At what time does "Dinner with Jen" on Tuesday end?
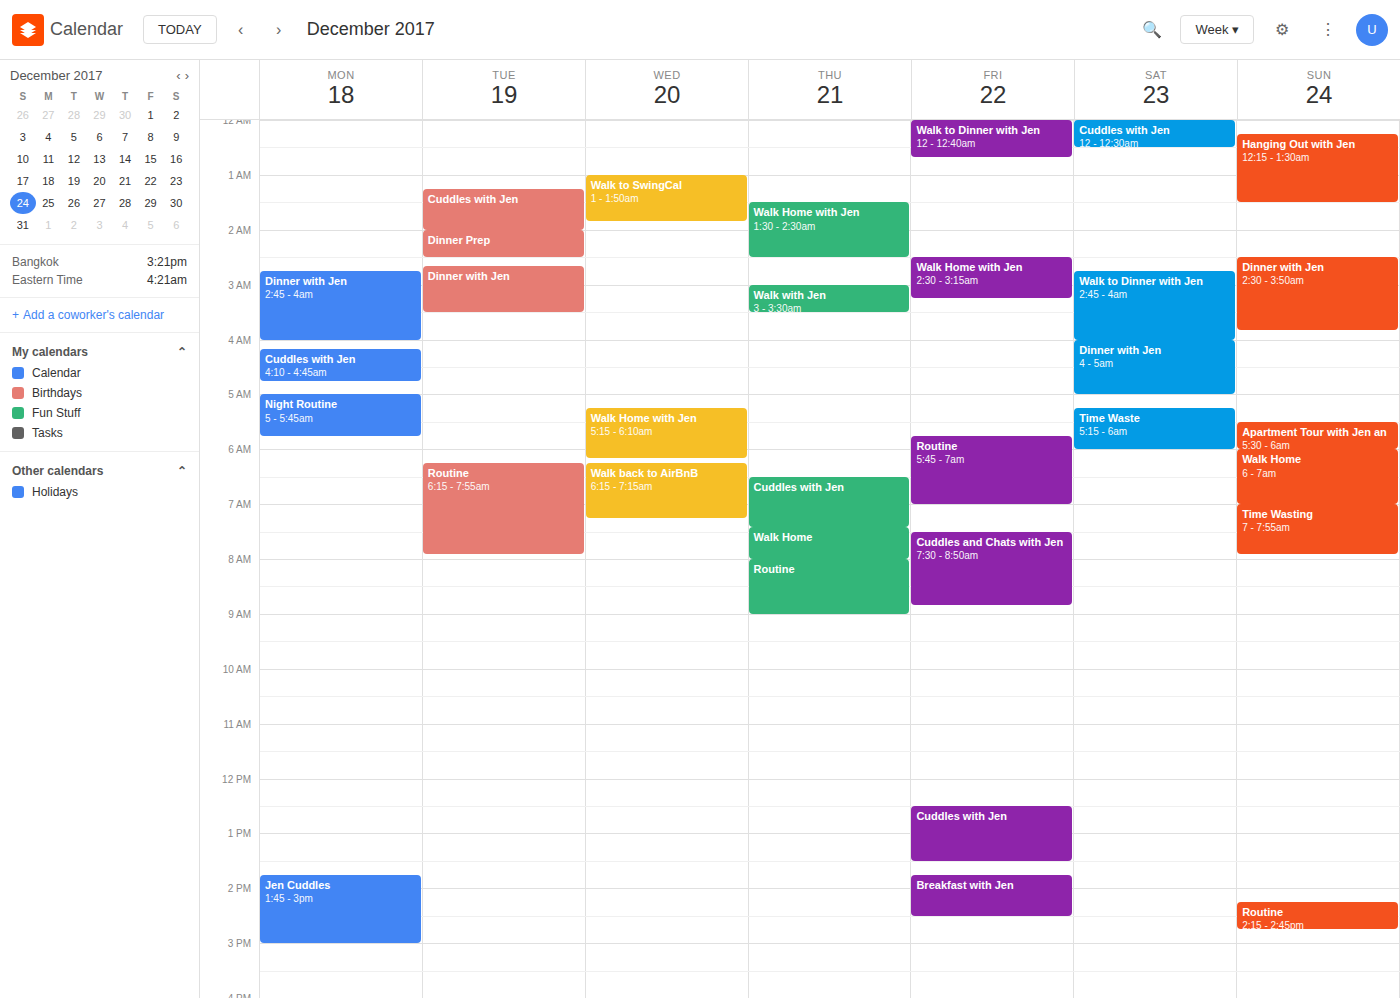
3:30 AM